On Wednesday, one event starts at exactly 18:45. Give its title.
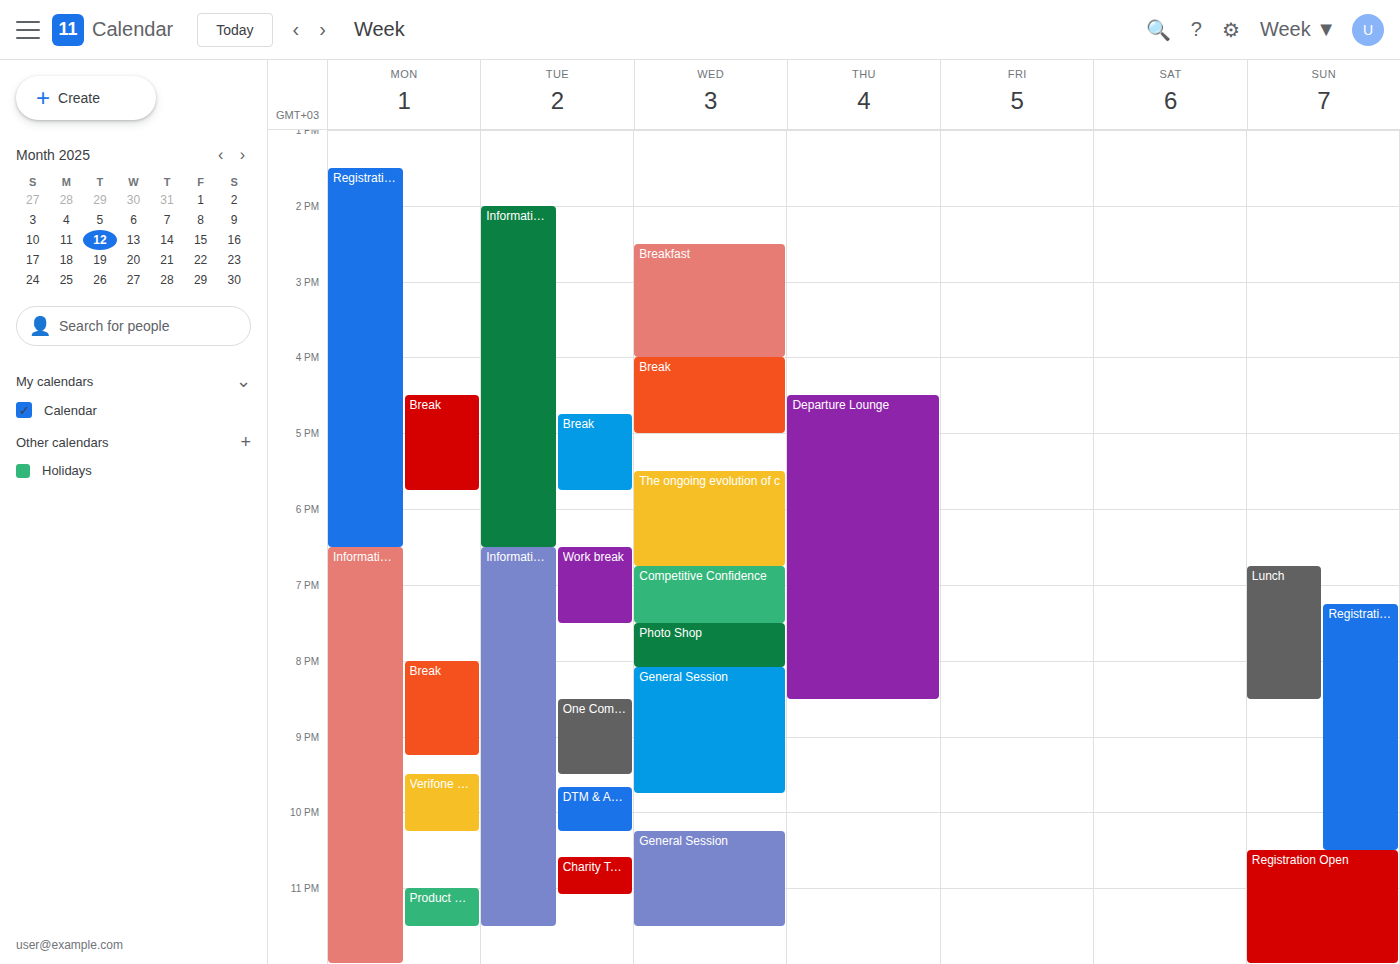
"Competitive Confidence"